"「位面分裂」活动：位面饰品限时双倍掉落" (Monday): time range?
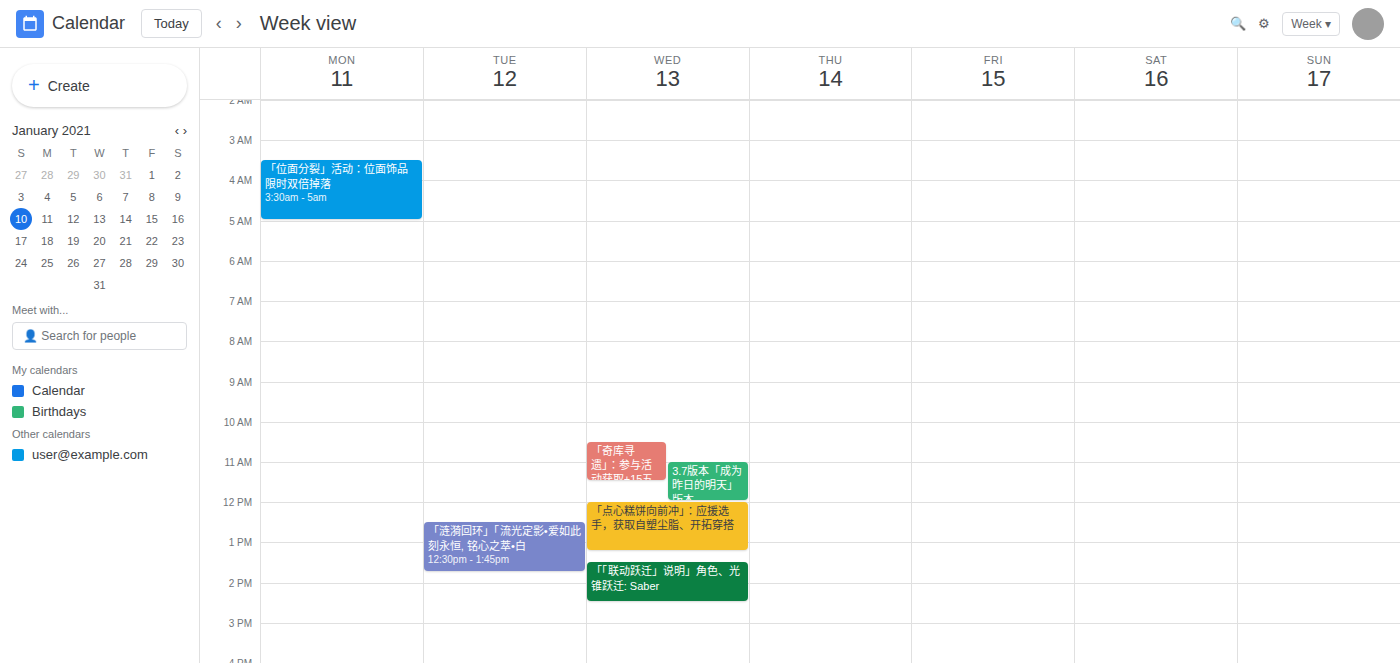
03:30 to 05:00